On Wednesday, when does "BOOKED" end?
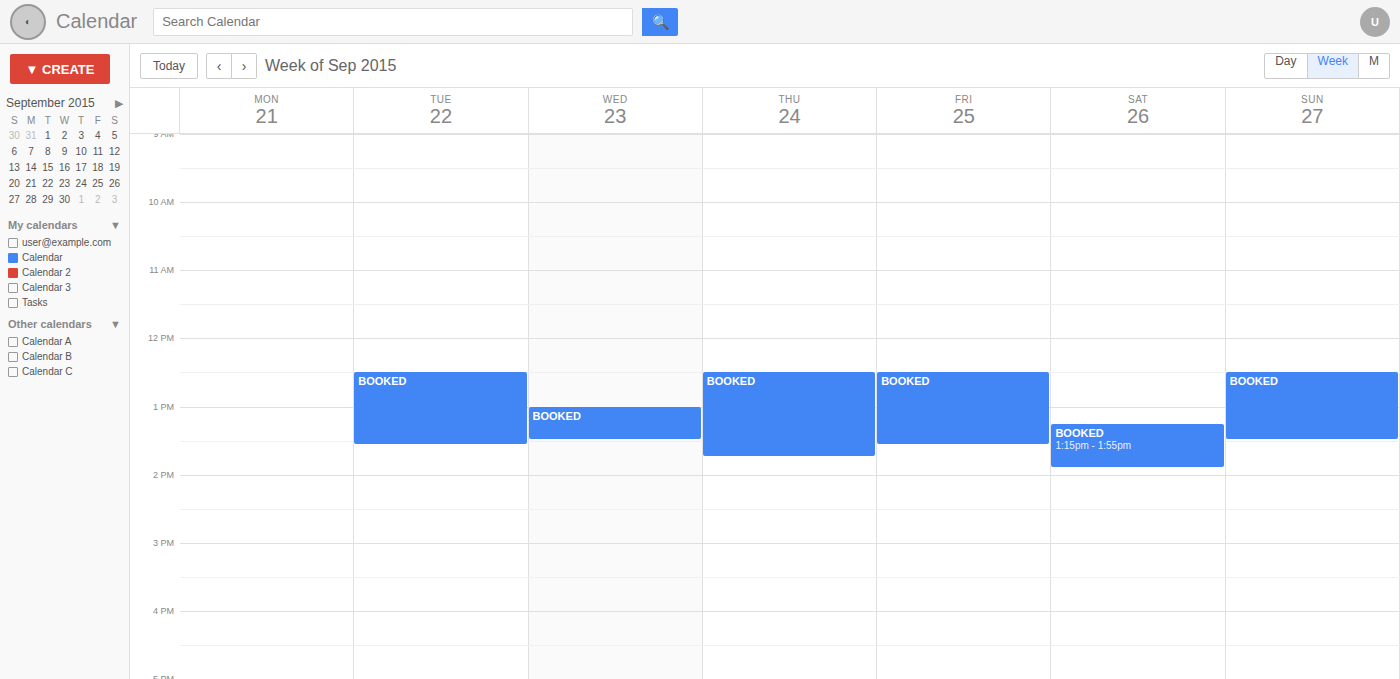
1:30 PM